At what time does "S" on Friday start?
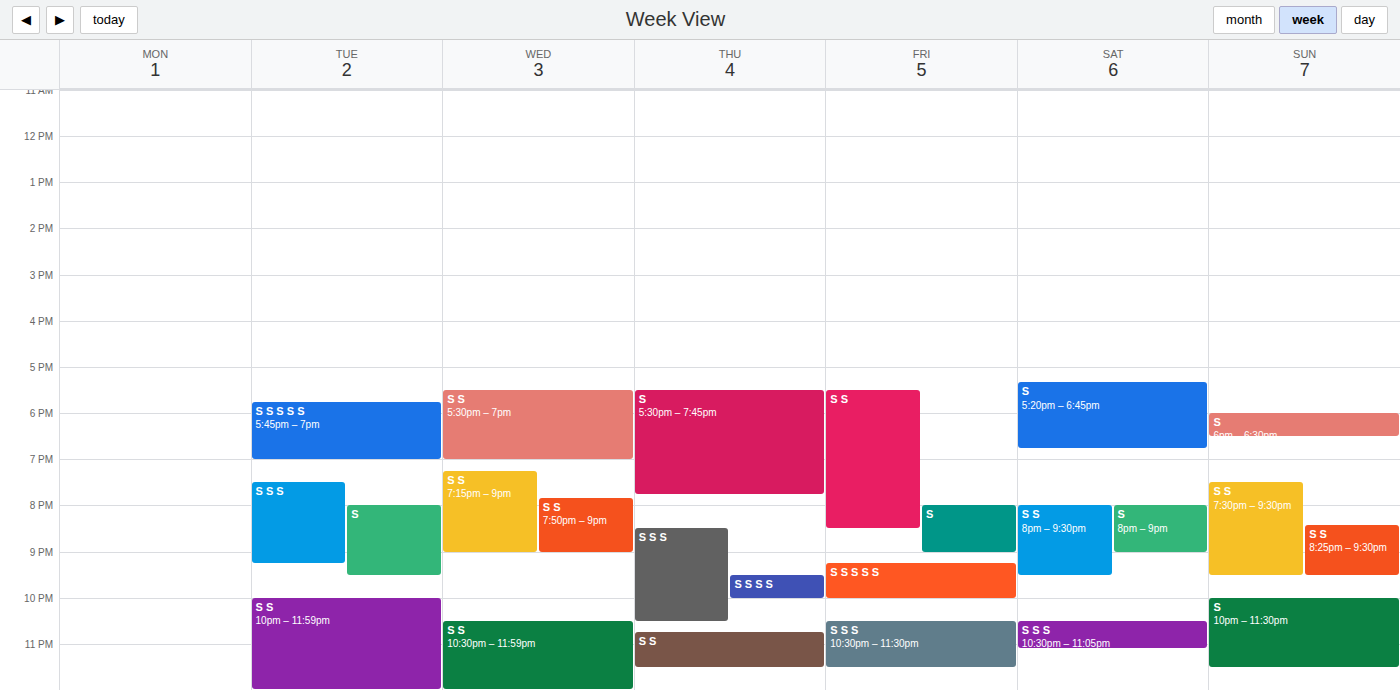
20:00